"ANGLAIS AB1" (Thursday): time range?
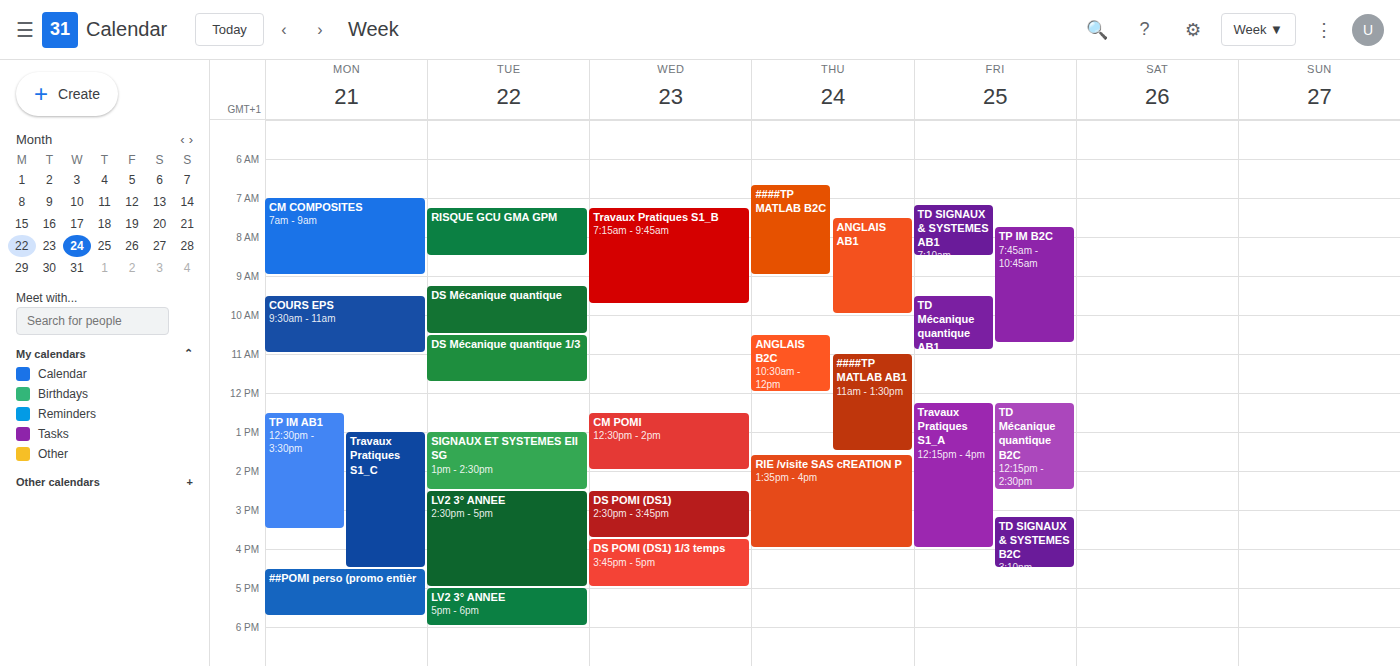
7:30 AM to 10:00 AM